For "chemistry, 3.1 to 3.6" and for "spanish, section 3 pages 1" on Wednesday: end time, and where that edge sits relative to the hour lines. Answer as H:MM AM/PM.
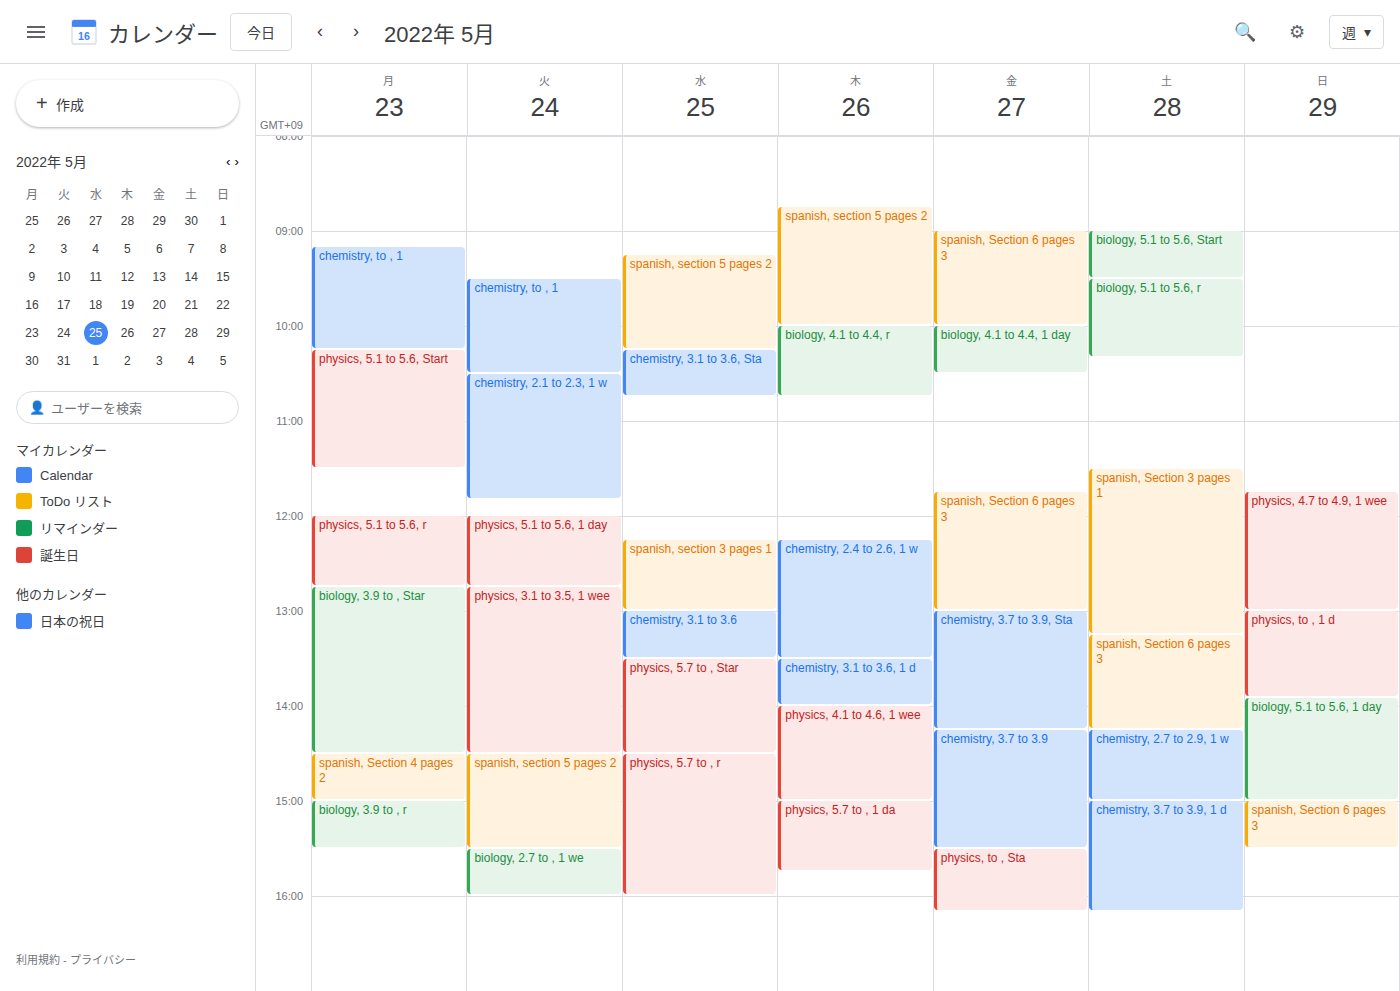
"chemistry, 3.1 to 3.6": 1:30 PM, halfway between the 1 PM and 2 PM lines. "spanish, section 3 pages 1": 1:00 PM, exactly on the 1 PM line.